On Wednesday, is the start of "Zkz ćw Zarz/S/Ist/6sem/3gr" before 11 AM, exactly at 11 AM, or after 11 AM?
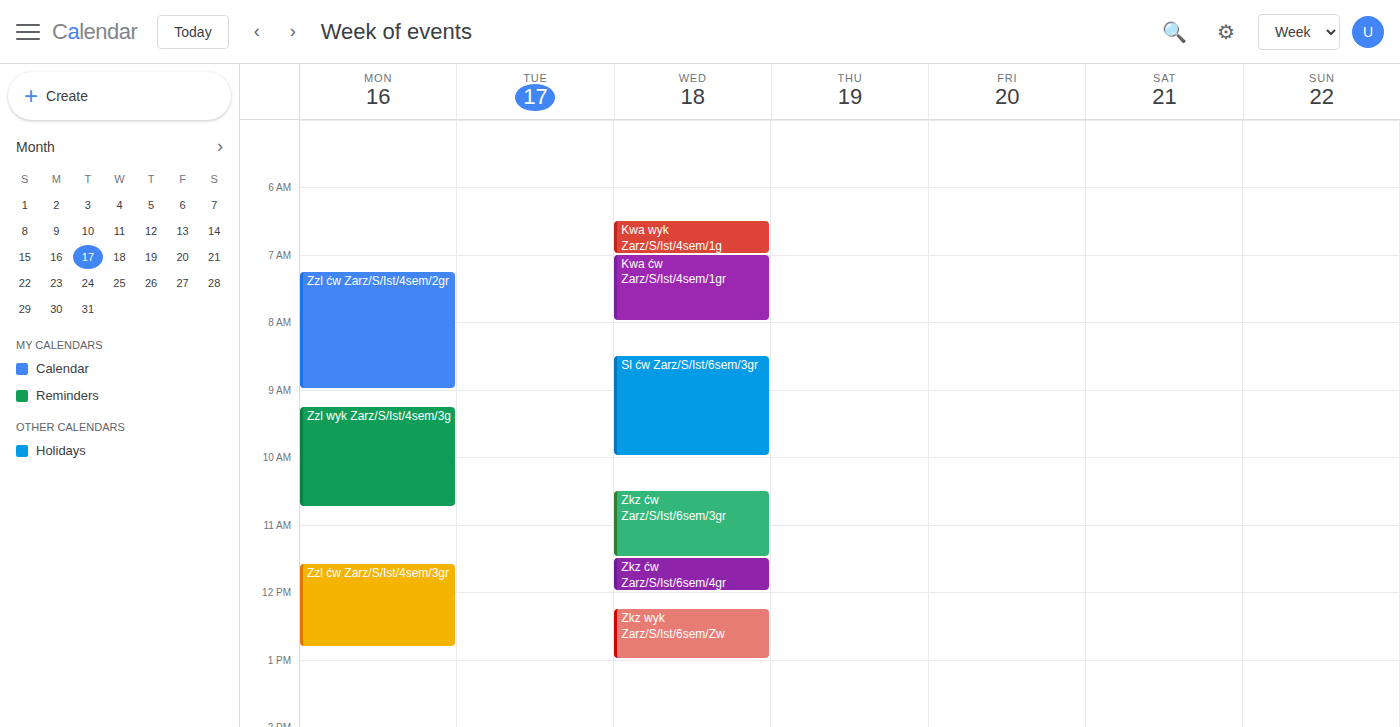
10:30 AM -- before 11 AM, 30 minutes above the 11 AM line.